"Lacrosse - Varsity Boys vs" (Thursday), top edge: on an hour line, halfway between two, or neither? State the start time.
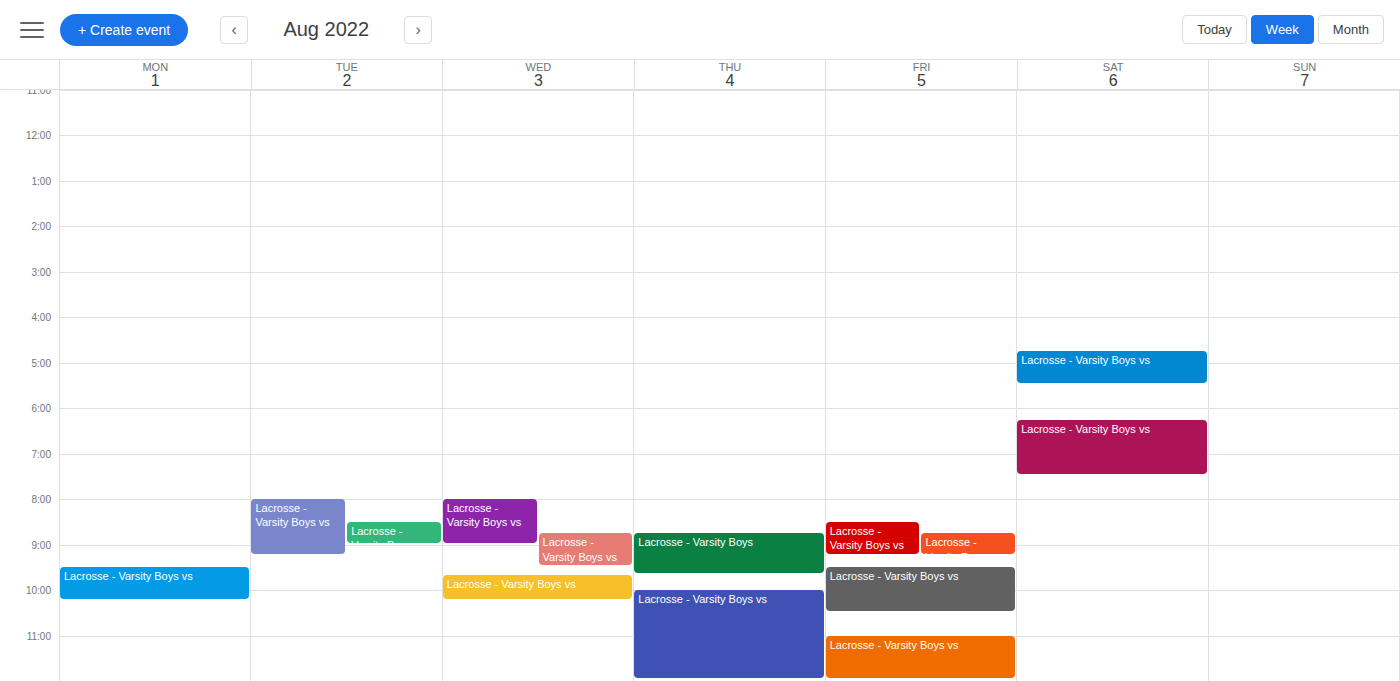
10:00 PM -- exactly on the 10 PM line.